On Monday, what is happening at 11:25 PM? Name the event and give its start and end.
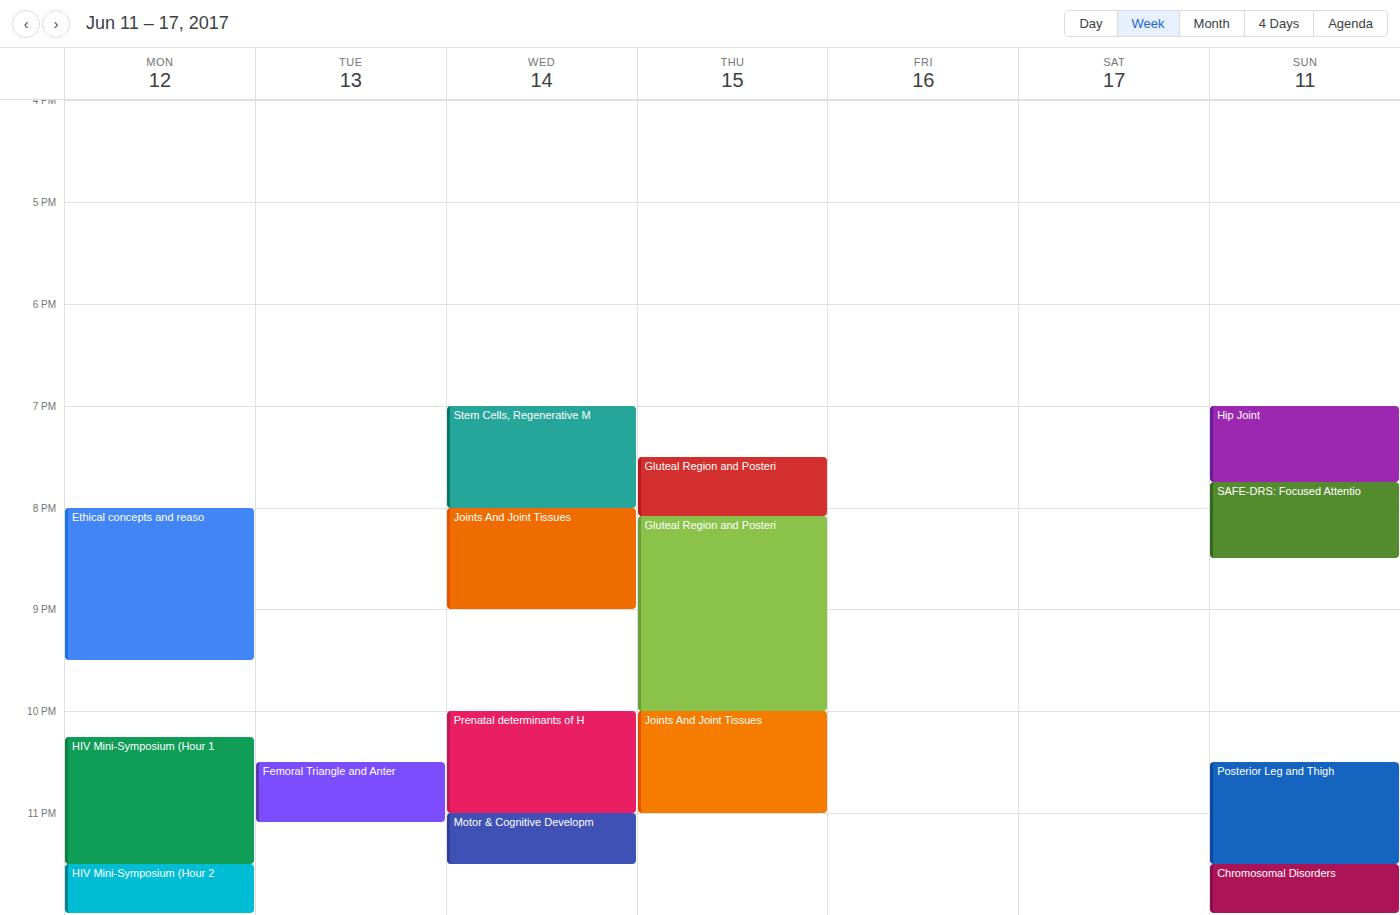
"HIV Mini-Symposium (Hour 1", 10:15 PM to 11:30 PM